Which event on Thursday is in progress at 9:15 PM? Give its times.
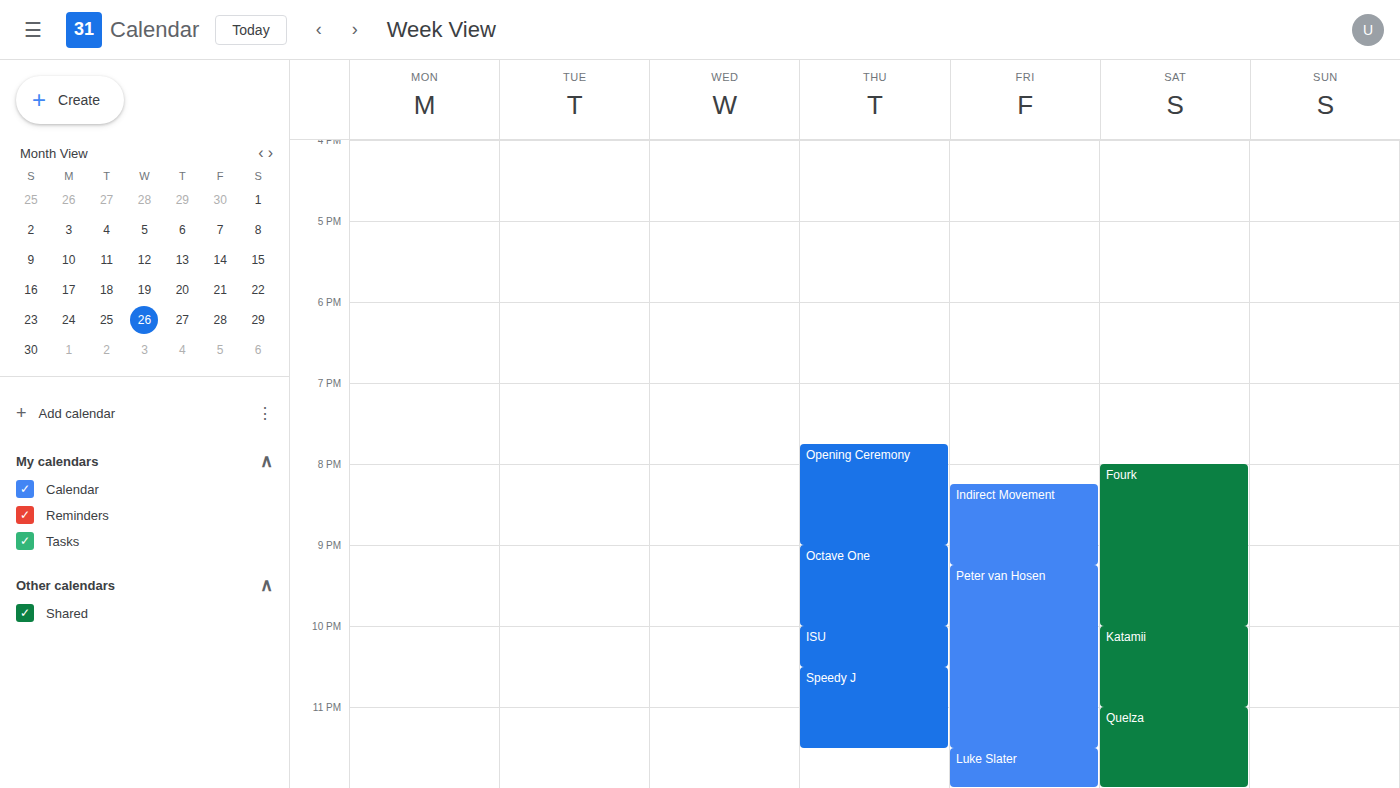
"Octave One", 9:00 PM to 10:00 PM